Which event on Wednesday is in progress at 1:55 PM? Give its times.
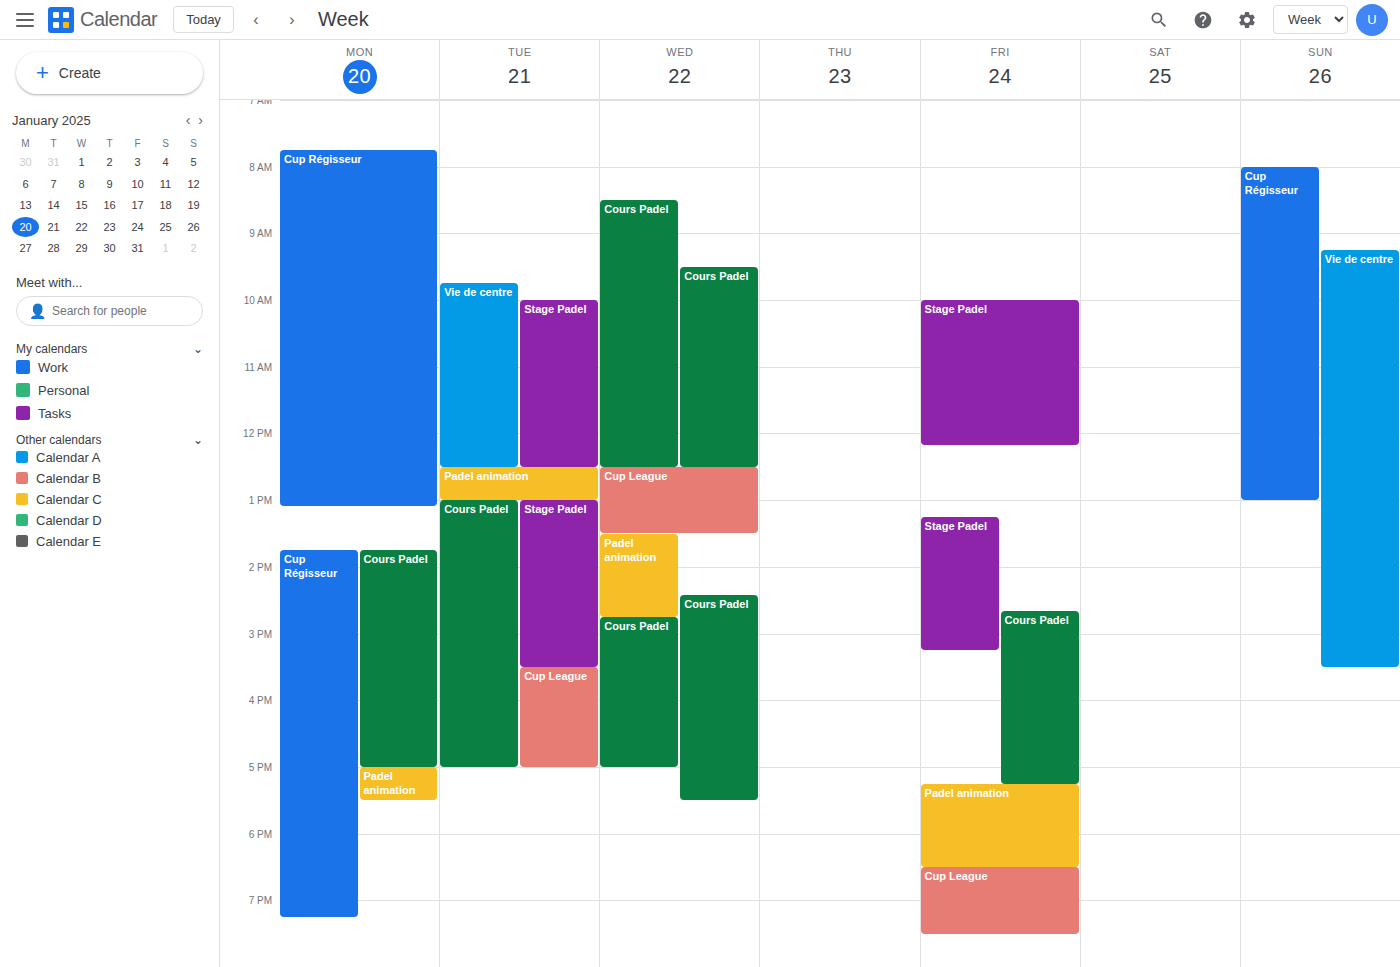
"Padel animation", 1:30 PM to 2:45 PM